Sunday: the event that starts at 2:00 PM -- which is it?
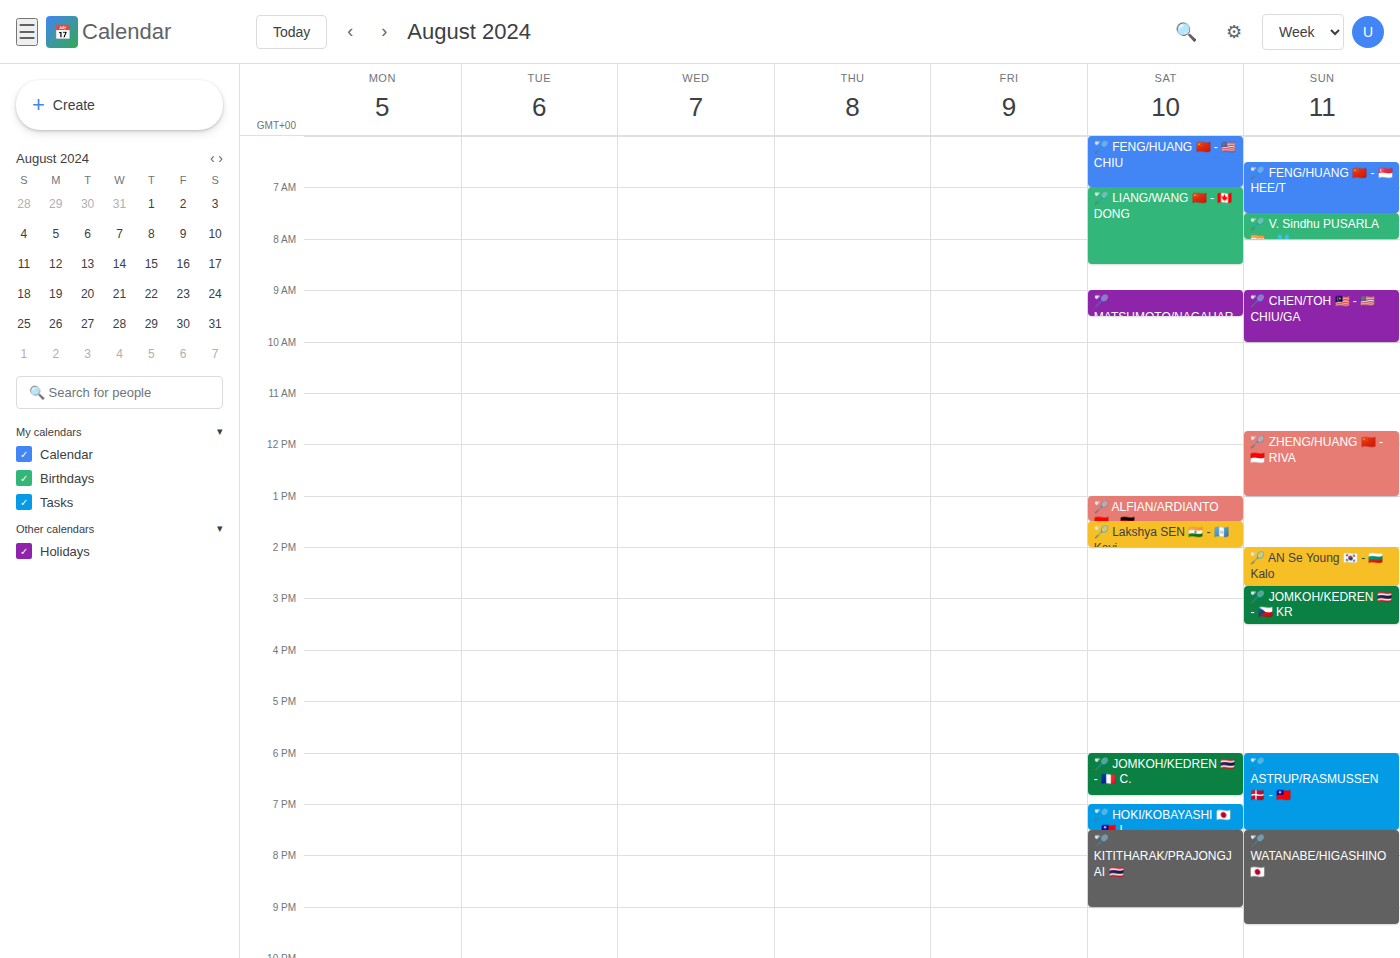
"🏸 AN Se Young 🇰🇷 - 🇧🇬 Kalo"